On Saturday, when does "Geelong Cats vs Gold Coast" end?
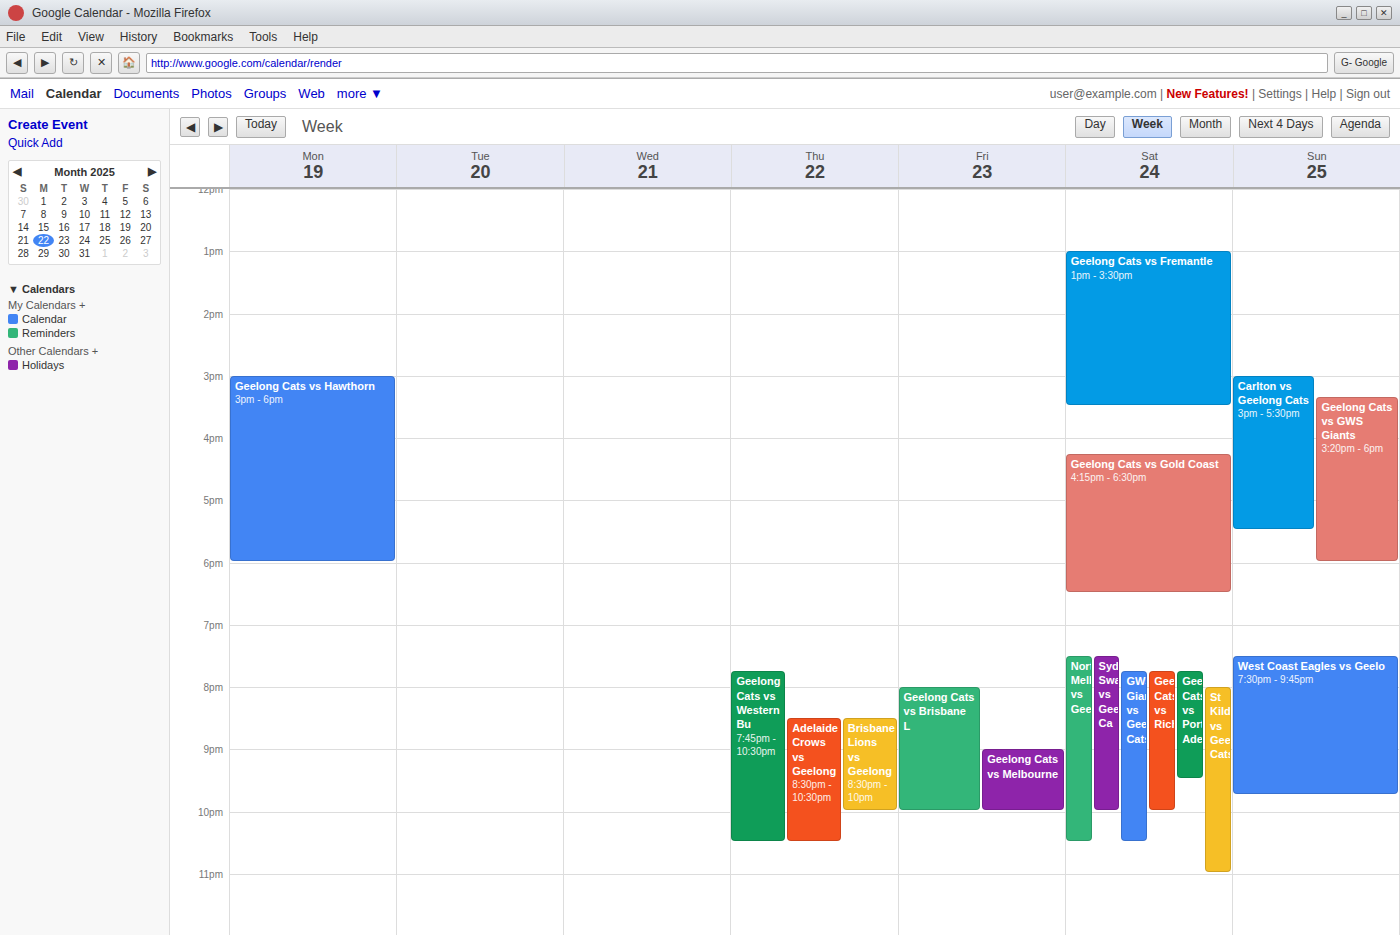
6:30 PM